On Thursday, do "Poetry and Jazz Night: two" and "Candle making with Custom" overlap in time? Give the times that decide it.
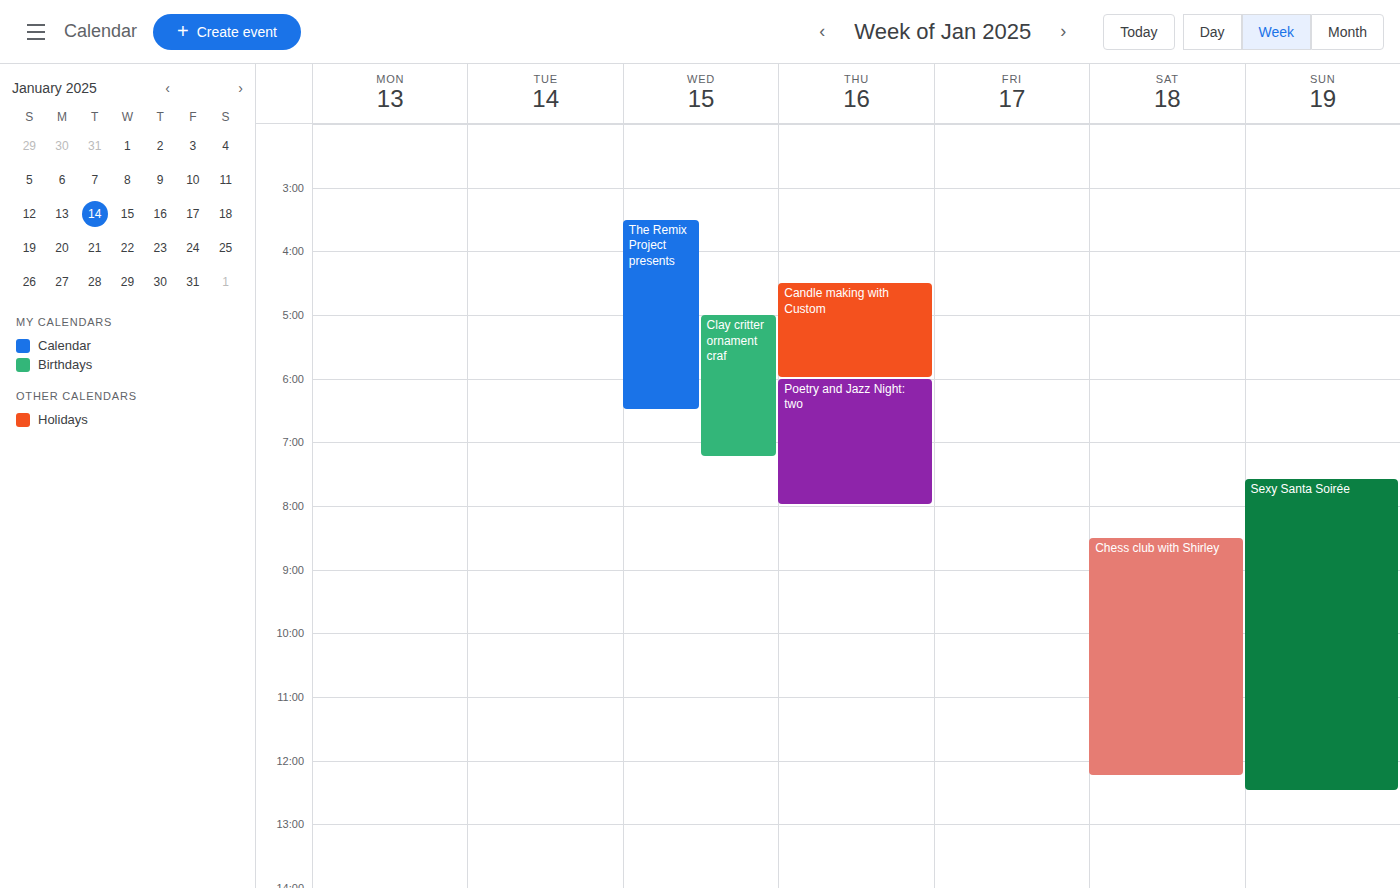
"Candle making with Custom" ends at 6:00 AM, exactly when "Poetry and Jazz Night: two" starts -- they touch but do not overlap.